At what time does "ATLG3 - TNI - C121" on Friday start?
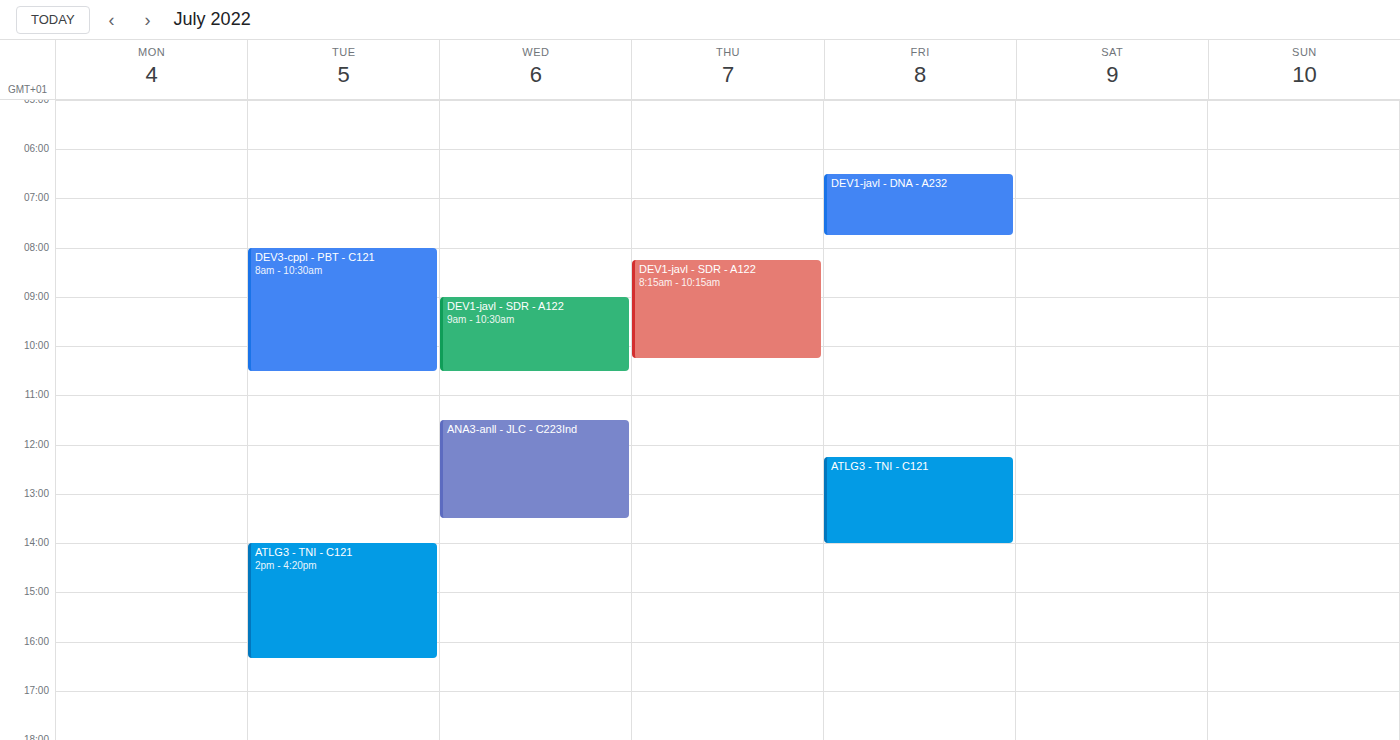
12:15